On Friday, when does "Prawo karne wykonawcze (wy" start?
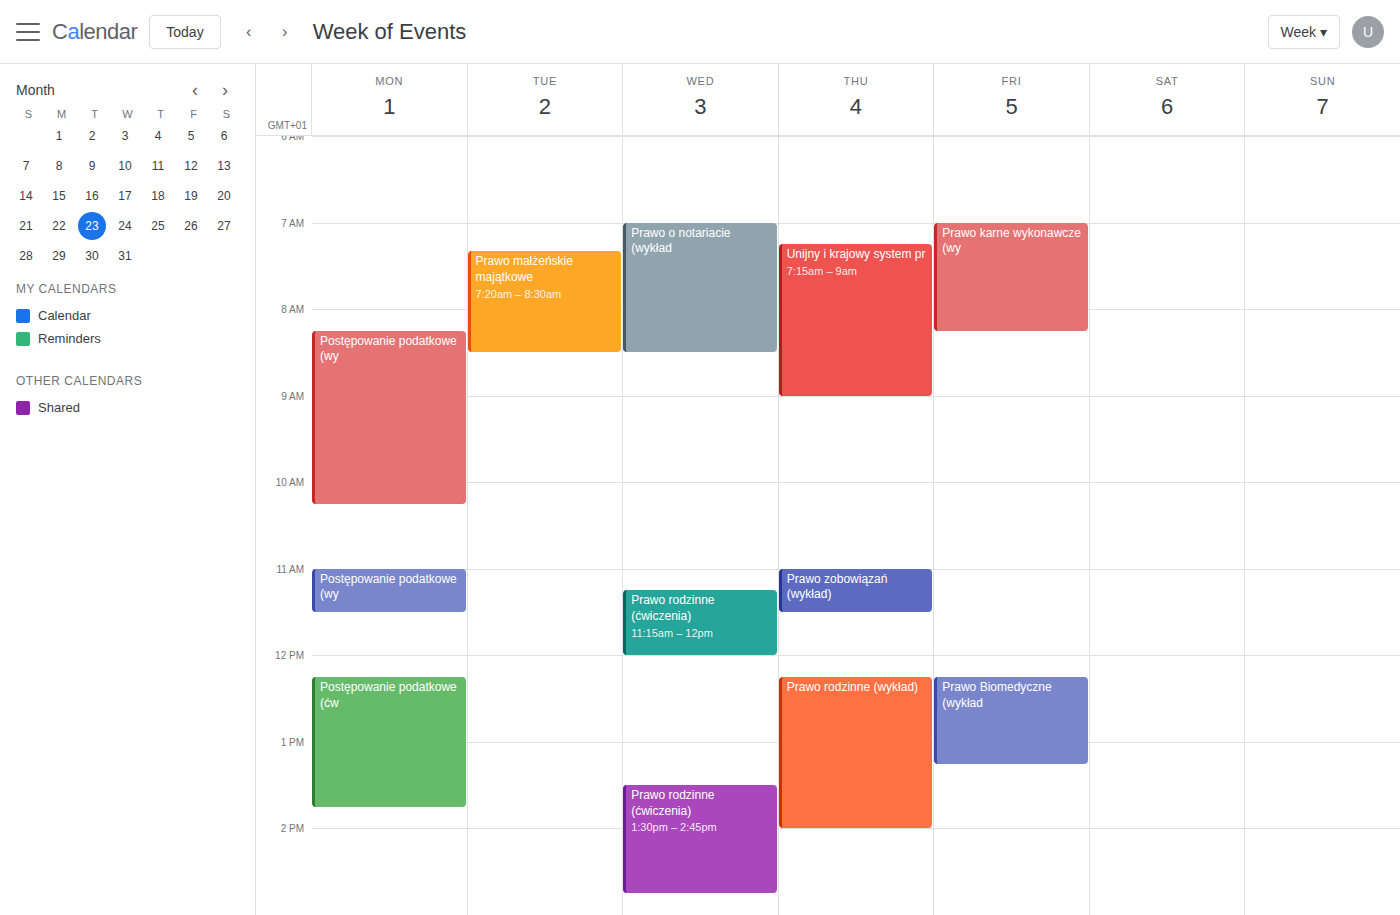
7:00 AM